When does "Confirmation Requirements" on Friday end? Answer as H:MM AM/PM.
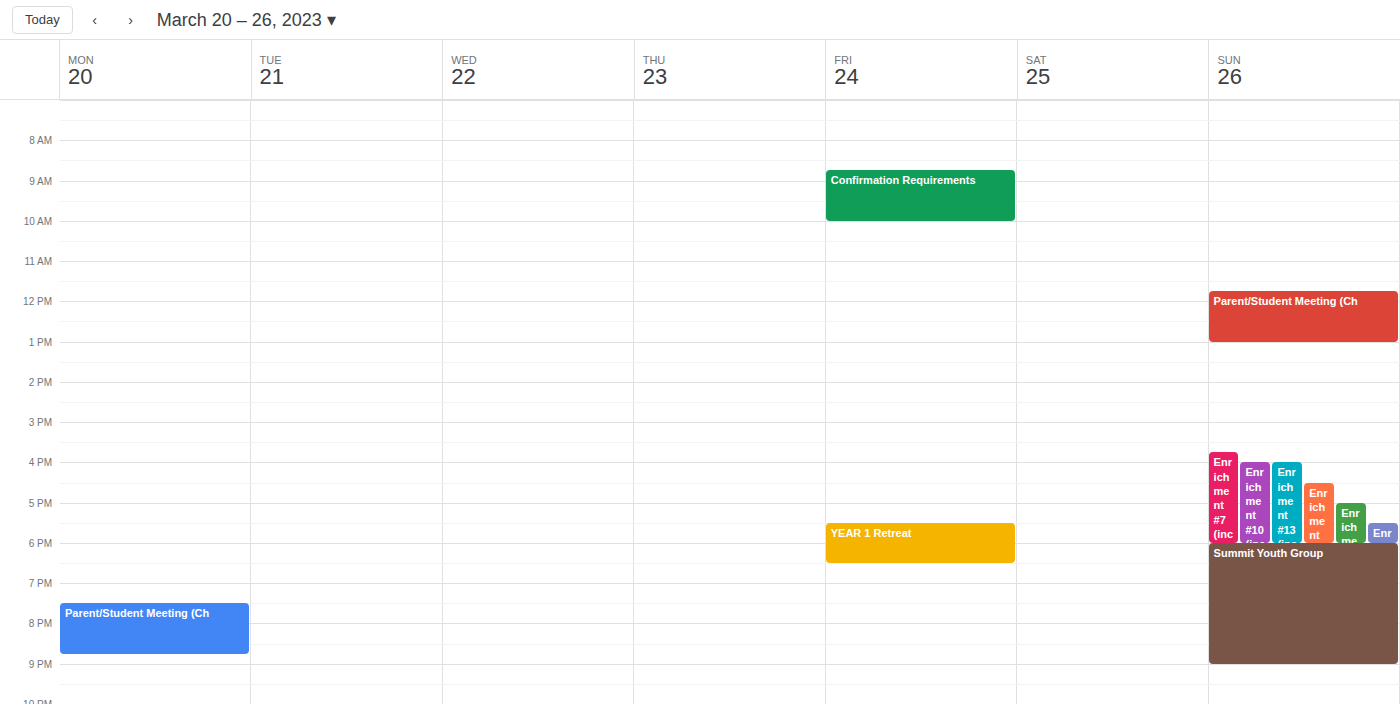
10:00 AM